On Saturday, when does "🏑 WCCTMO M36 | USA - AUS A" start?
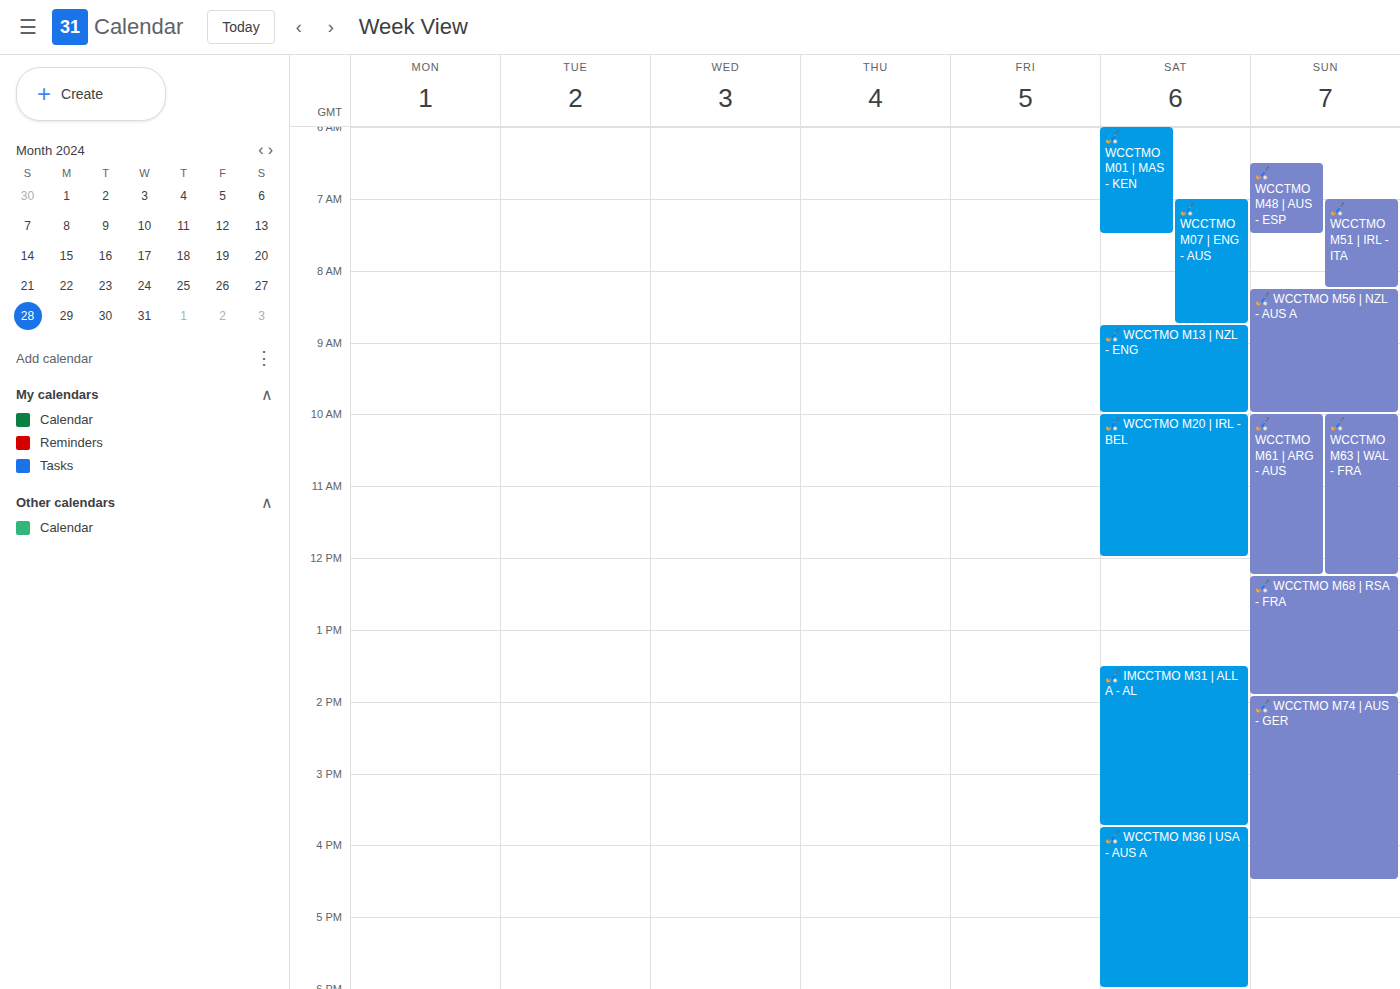
15:45